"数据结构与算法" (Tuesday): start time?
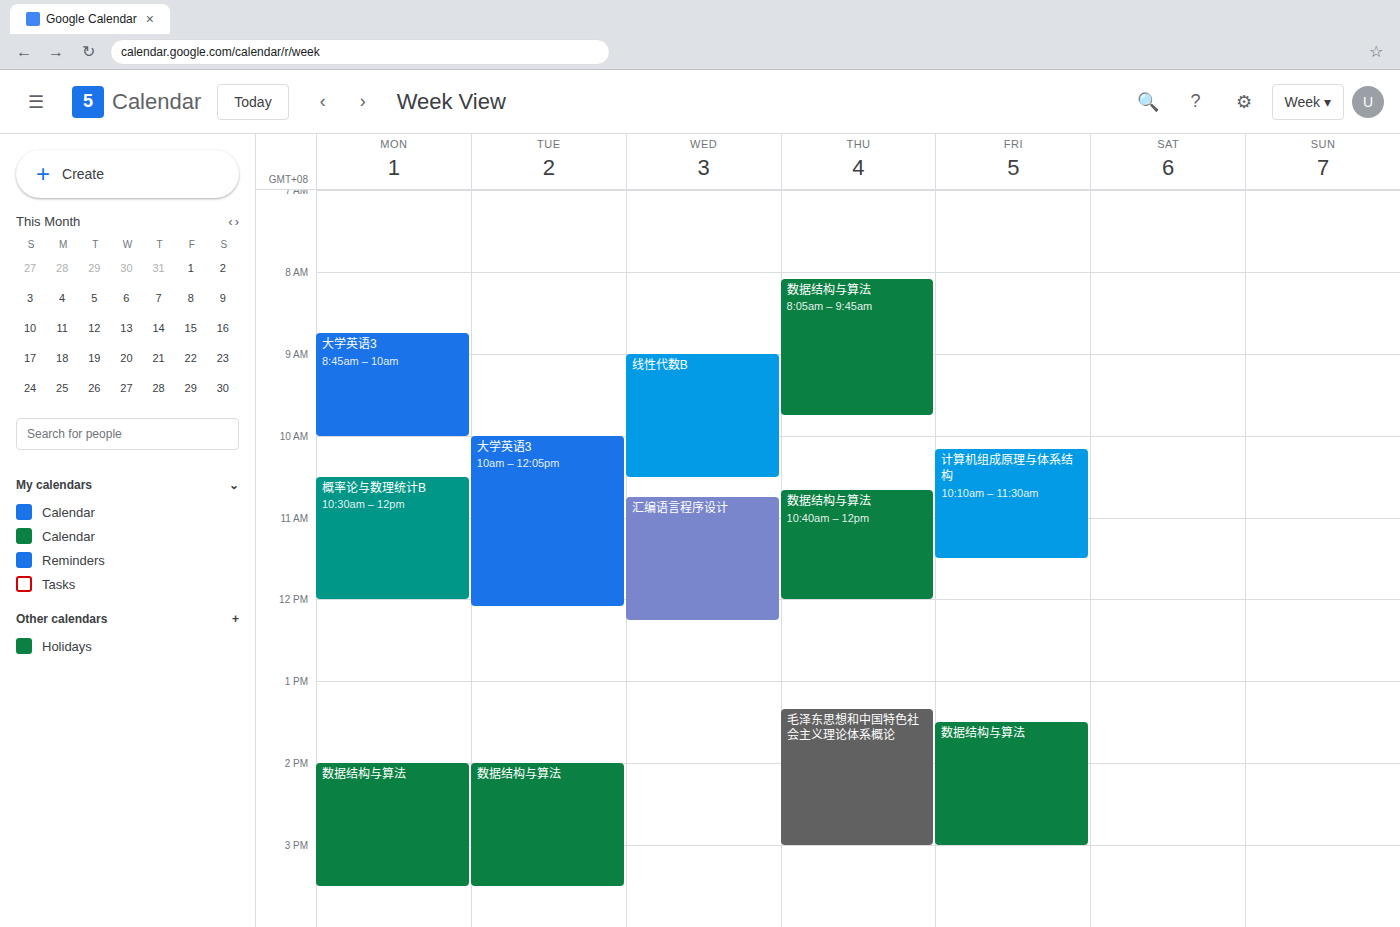
2:00 PM